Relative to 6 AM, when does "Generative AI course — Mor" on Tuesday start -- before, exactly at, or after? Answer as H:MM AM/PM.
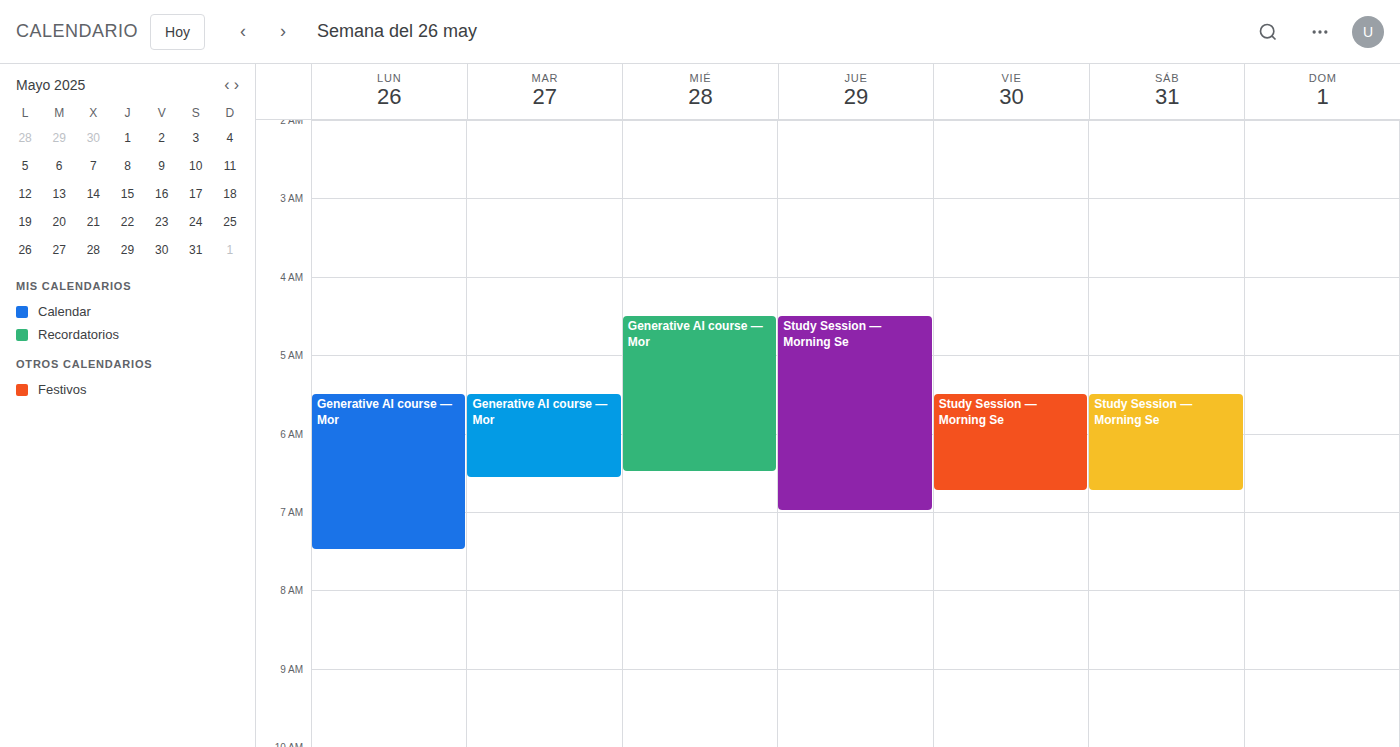
5:30 AM -- before 6 AM, 30 minutes above the 6 AM line.